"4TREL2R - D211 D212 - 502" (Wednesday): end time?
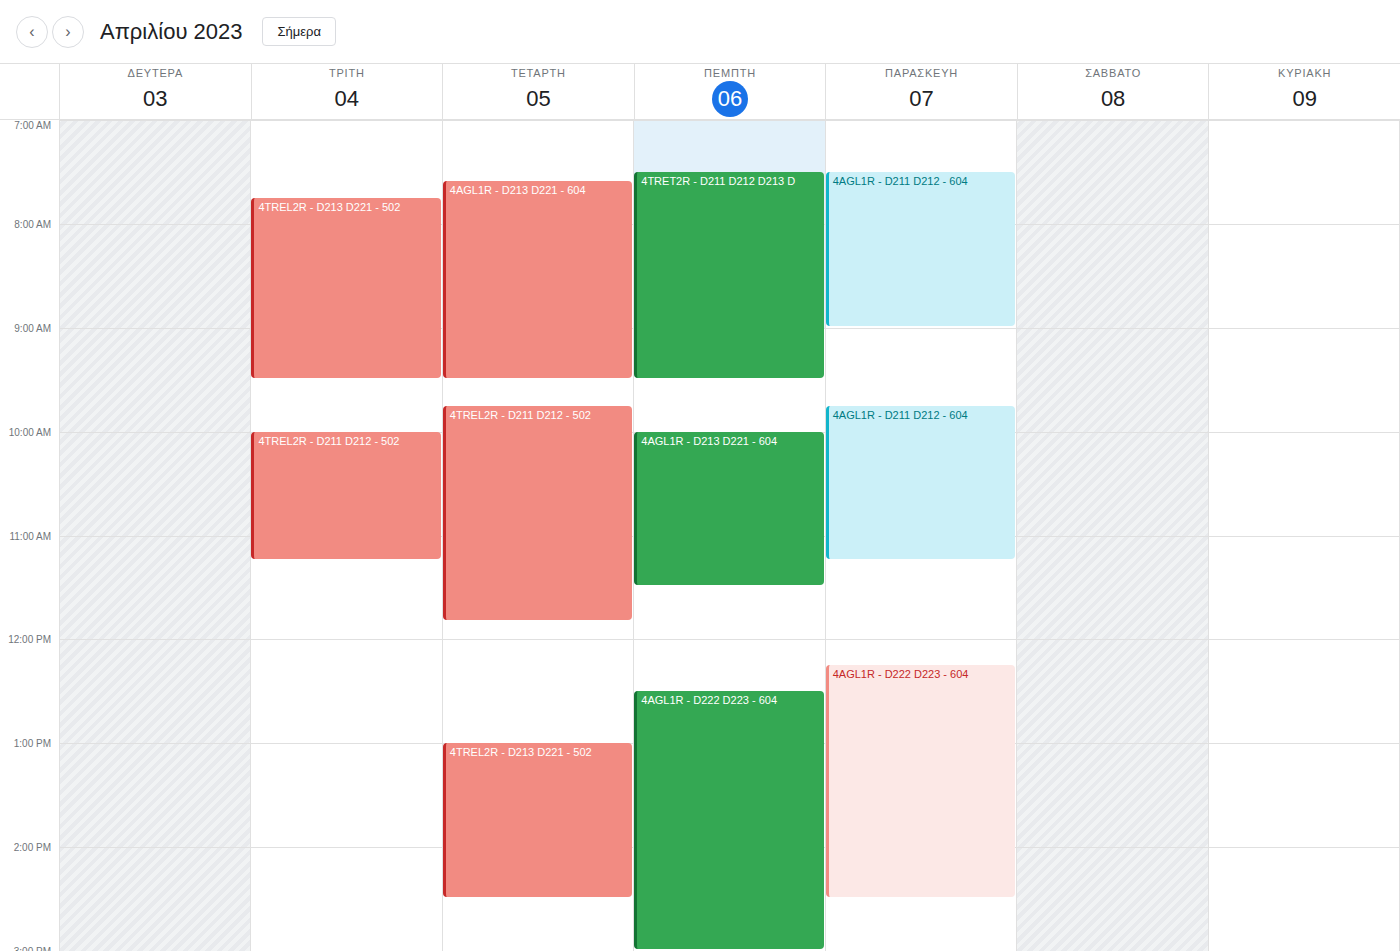
11:50 AM